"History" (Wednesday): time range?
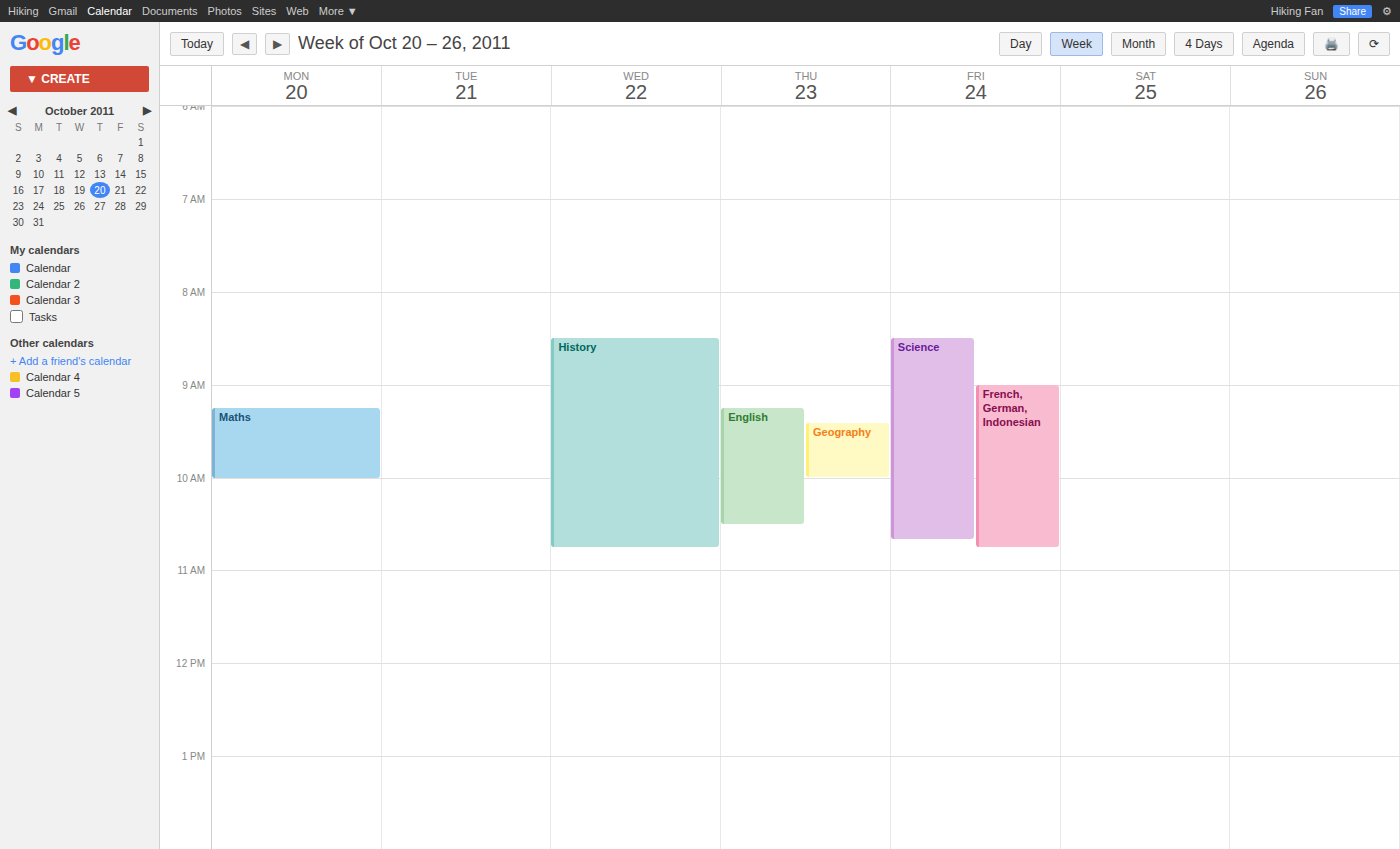
08:30 to 10:45